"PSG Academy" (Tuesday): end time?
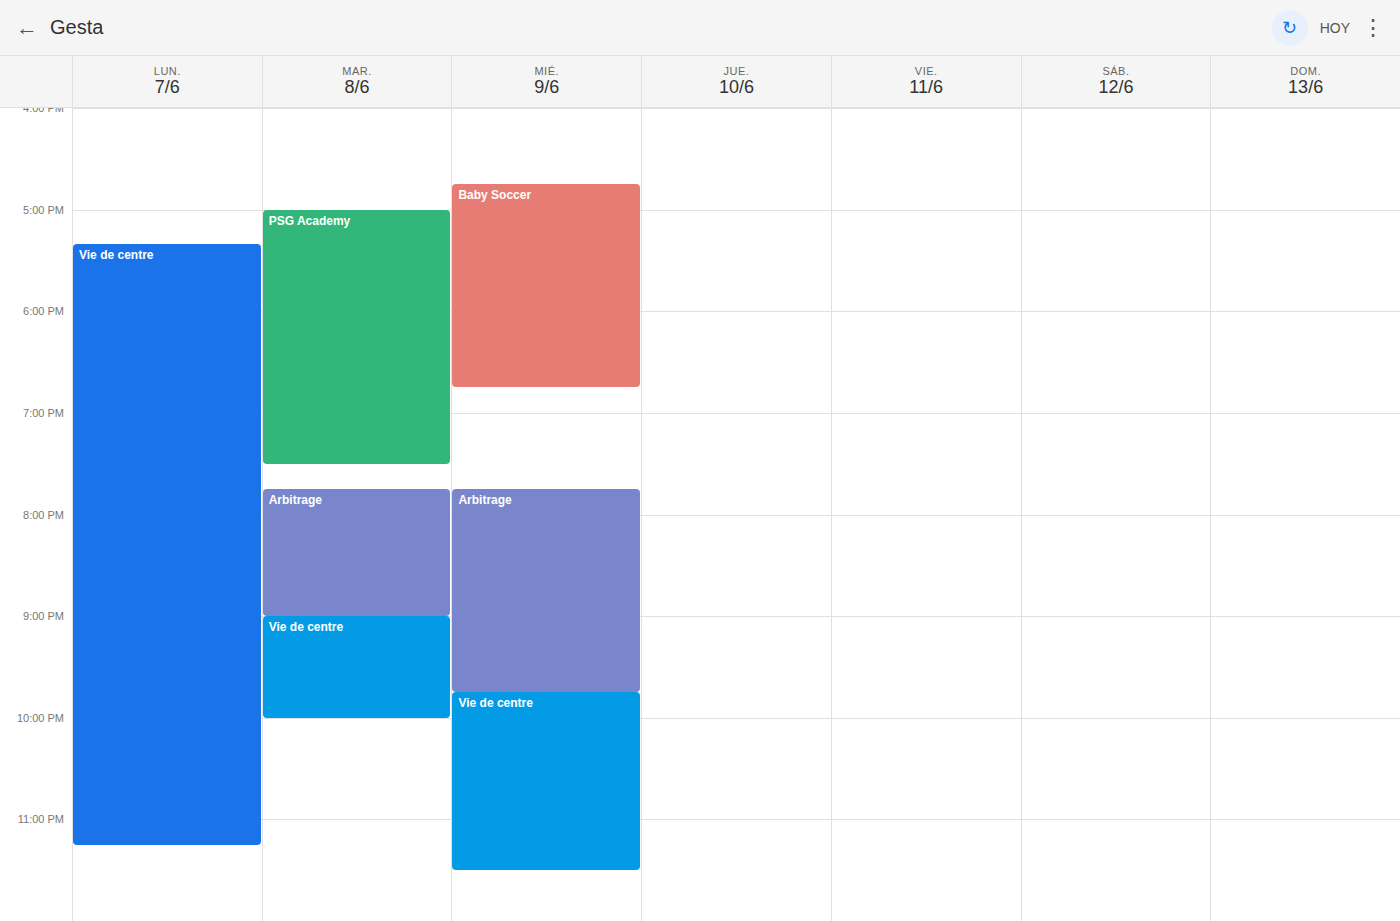
7:30 PM